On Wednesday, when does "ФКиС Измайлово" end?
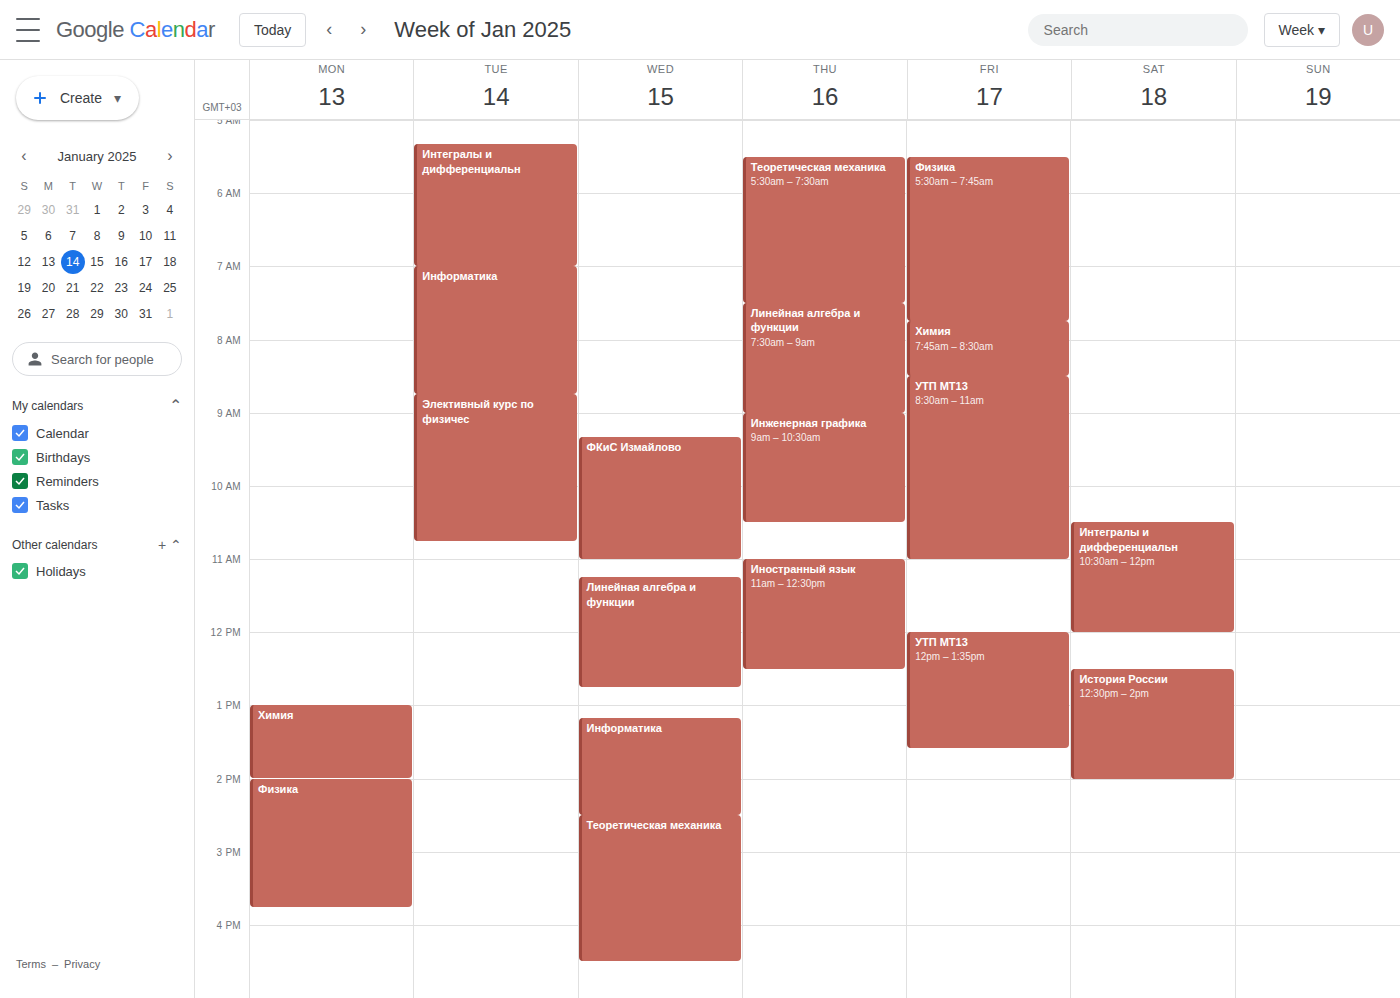
11:00 AM